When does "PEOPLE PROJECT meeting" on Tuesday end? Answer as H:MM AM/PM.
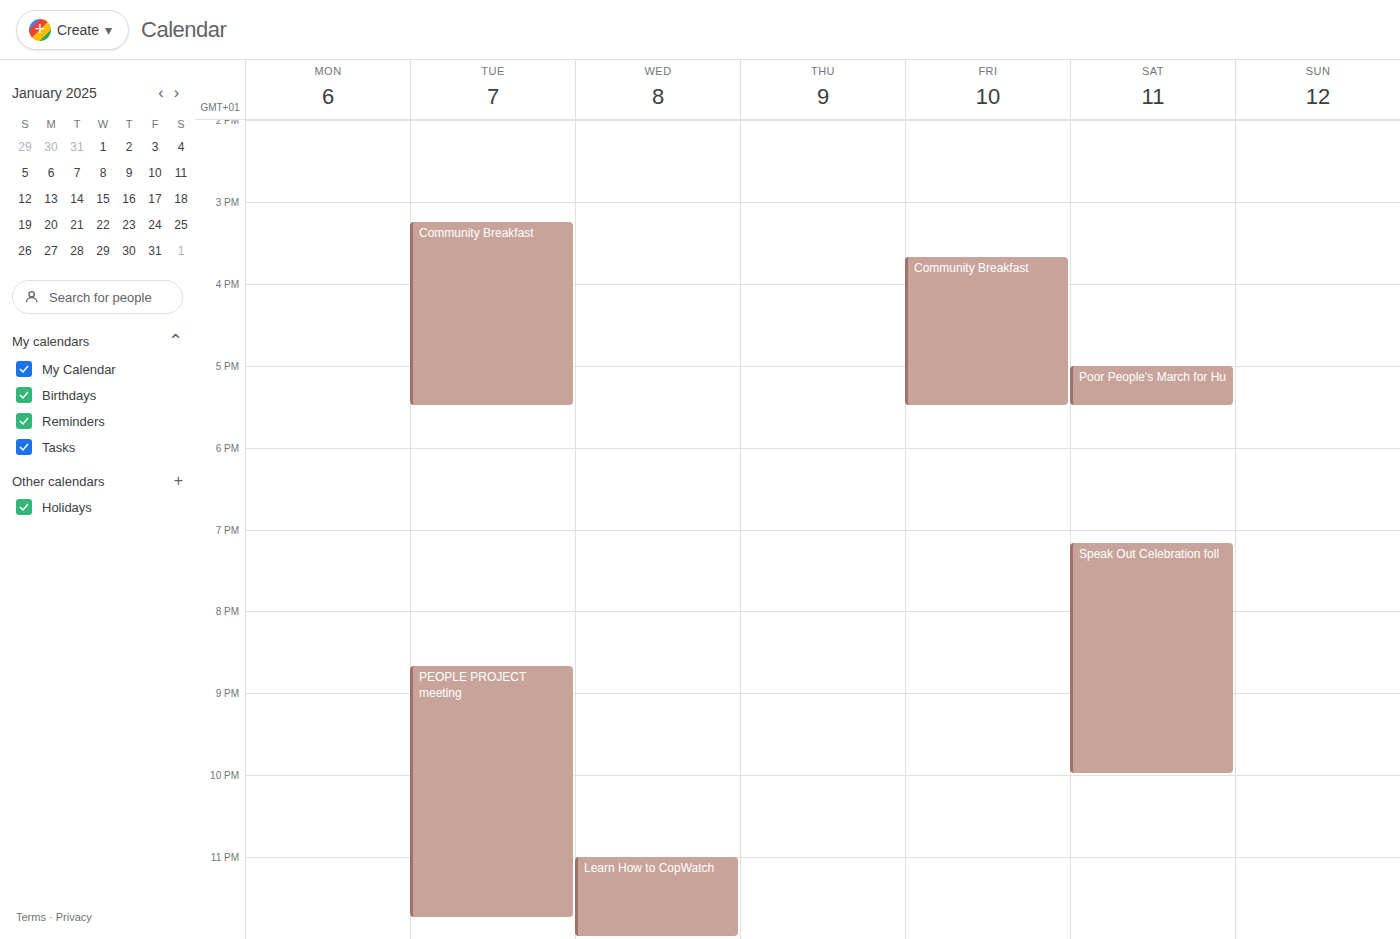
11:45 PM